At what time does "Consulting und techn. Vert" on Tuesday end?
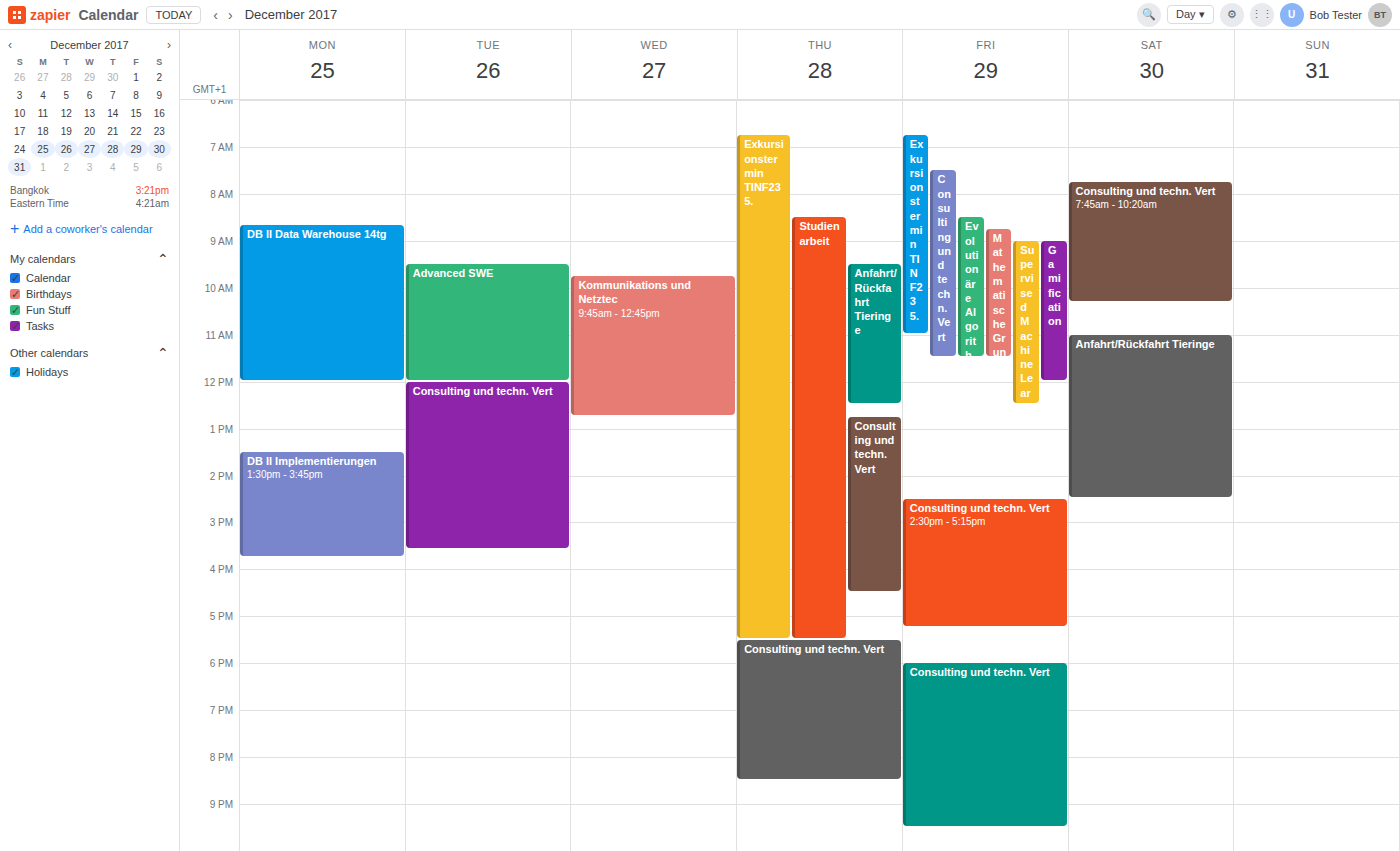
3:35 PM